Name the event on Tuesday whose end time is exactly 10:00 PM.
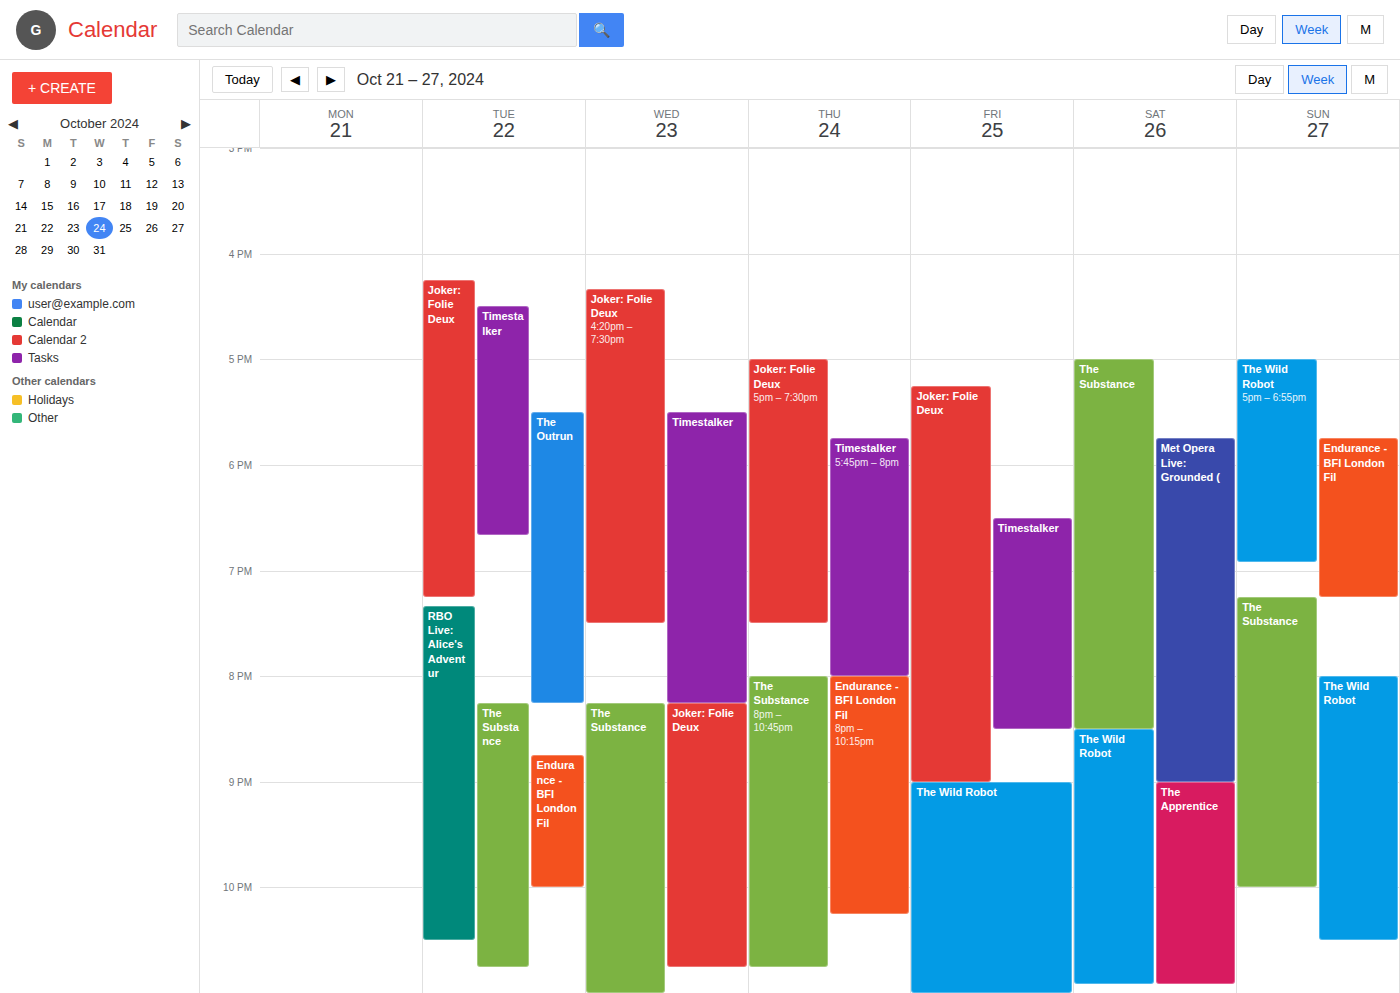
"Endurance - BFI London Fil"